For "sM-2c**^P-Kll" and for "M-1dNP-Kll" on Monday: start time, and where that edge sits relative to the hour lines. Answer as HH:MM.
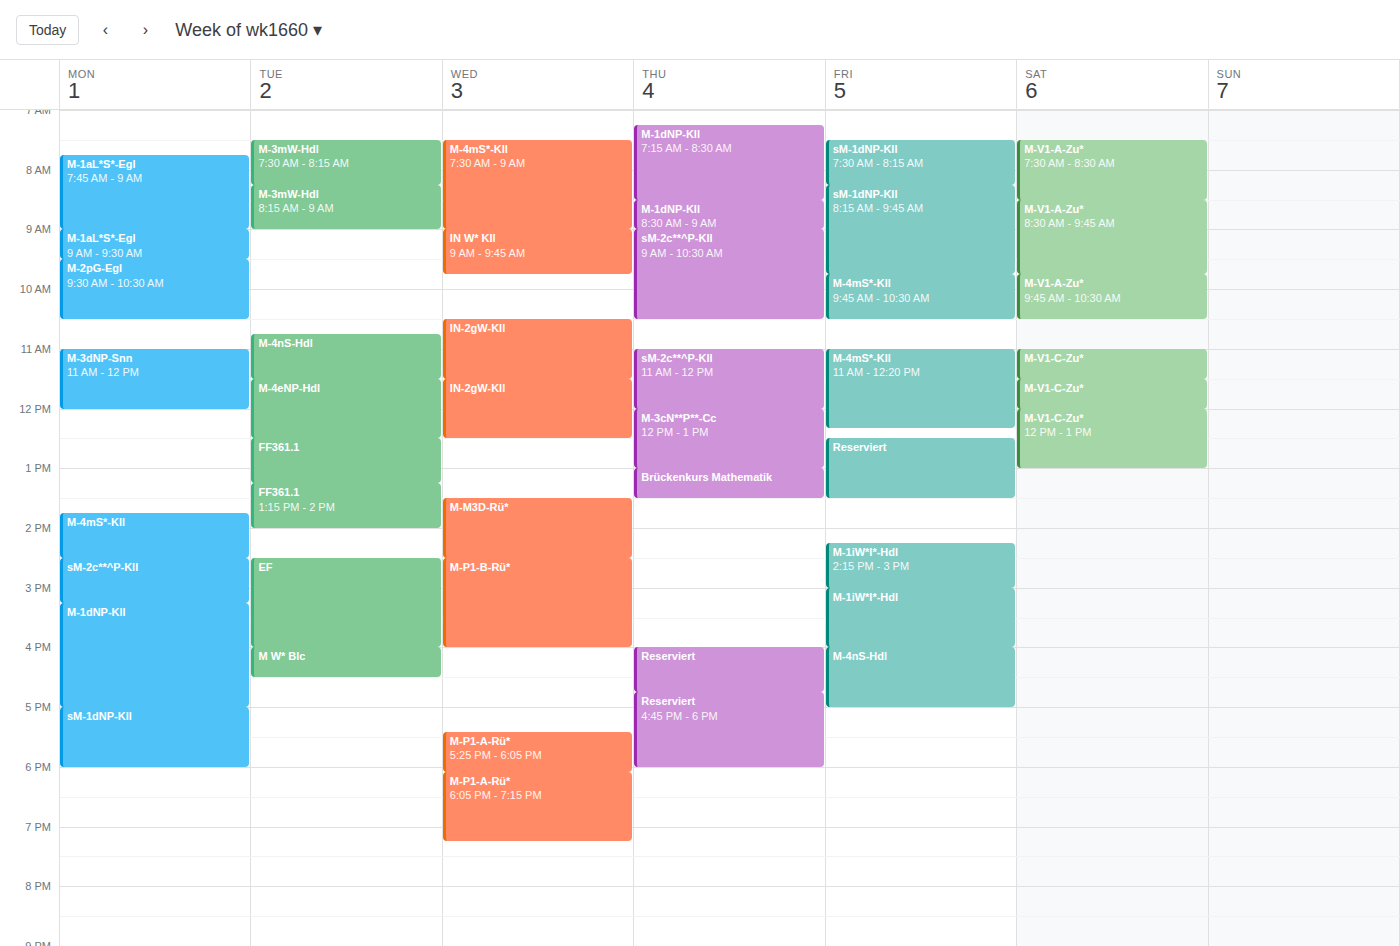
"sM-2c**^P-Kll": 14:30, halfway between the 14:00 and 15:00 lines. "M-1dNP-Kll": 15:15, neither: a quarter of the way from the 15:00 line to the 16:00 line.